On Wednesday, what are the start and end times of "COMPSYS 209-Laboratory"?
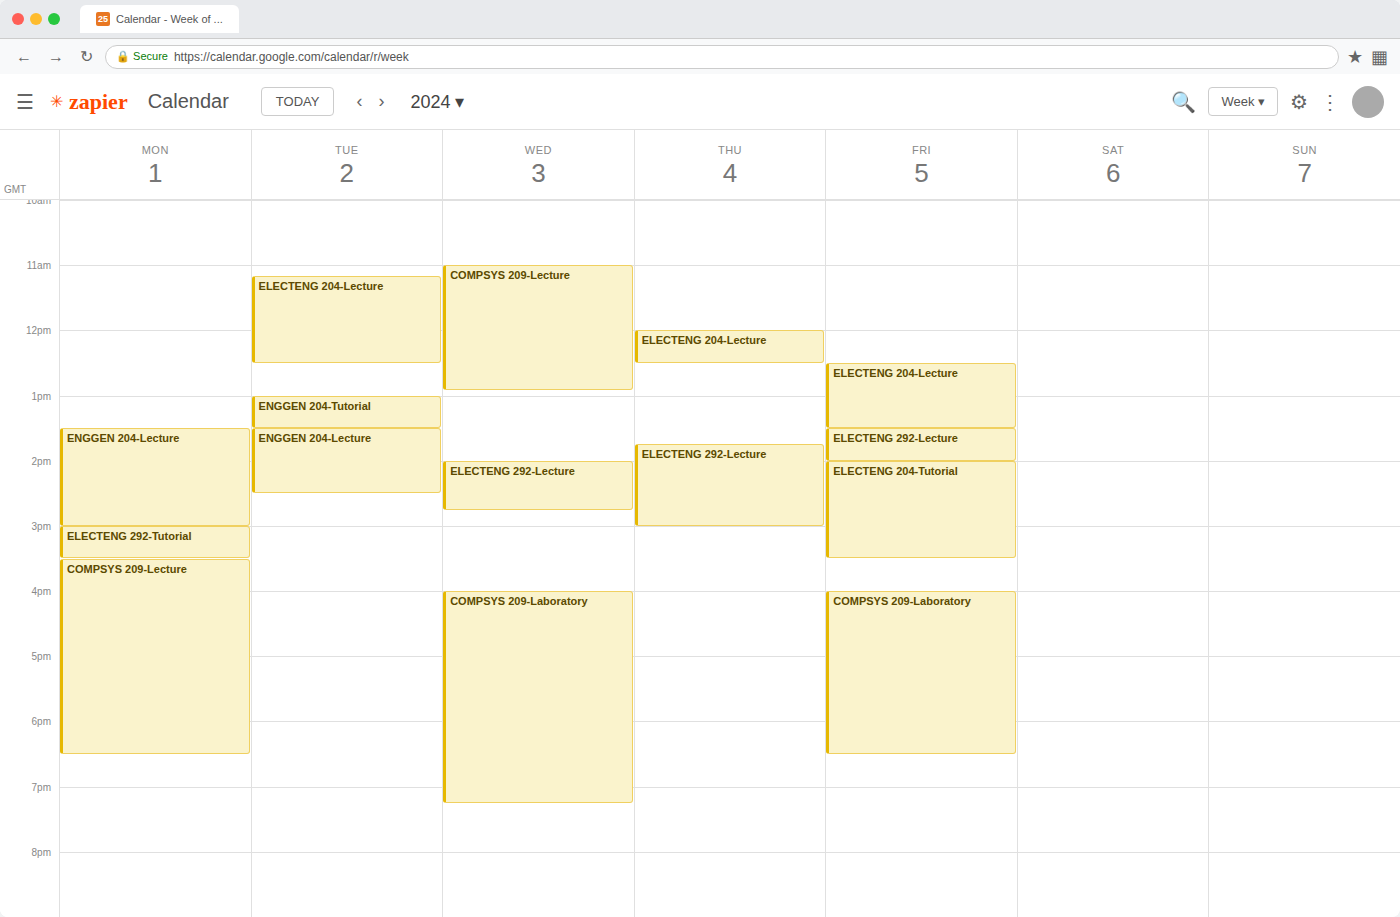
4:00 PM to 7:15 PM